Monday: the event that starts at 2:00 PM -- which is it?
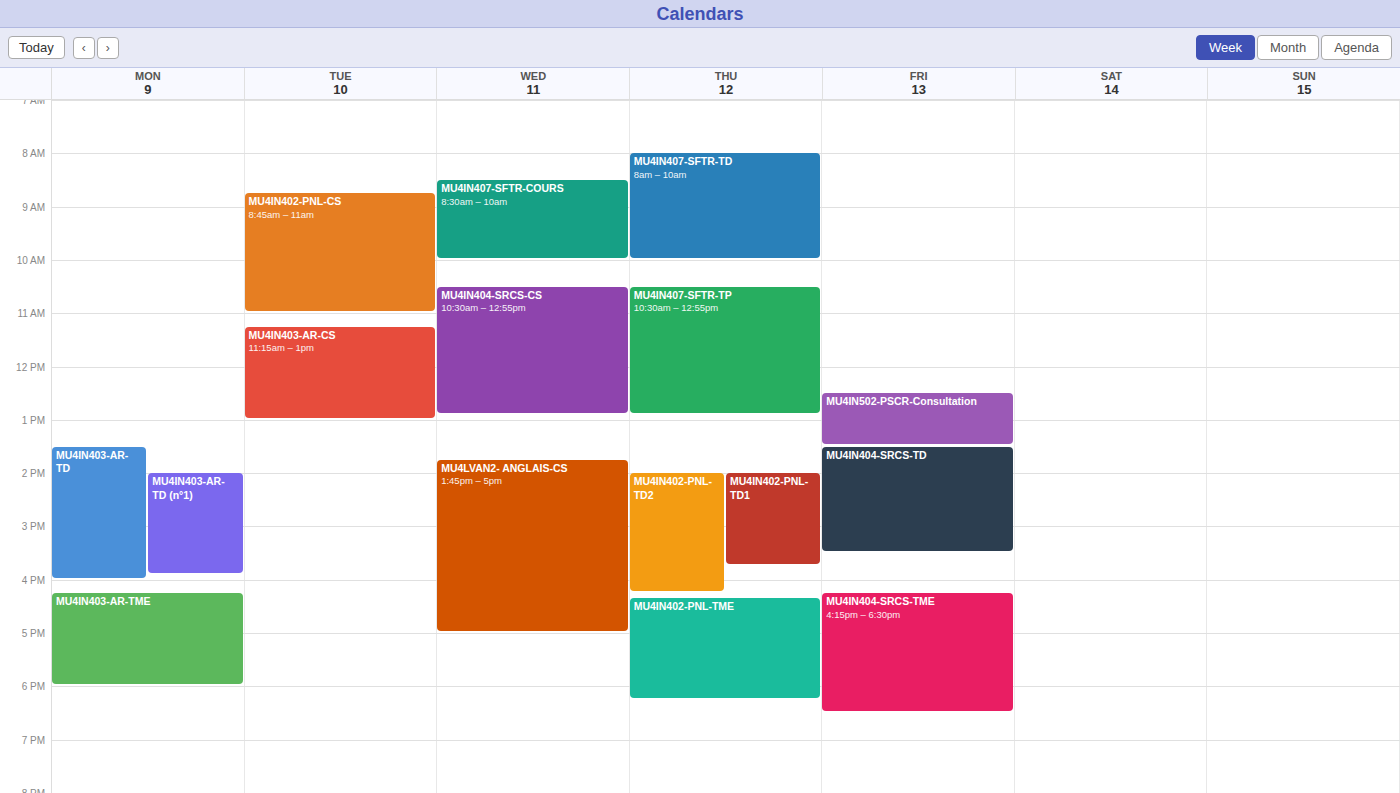
"MU4IN403-AR-TD (n°1)"